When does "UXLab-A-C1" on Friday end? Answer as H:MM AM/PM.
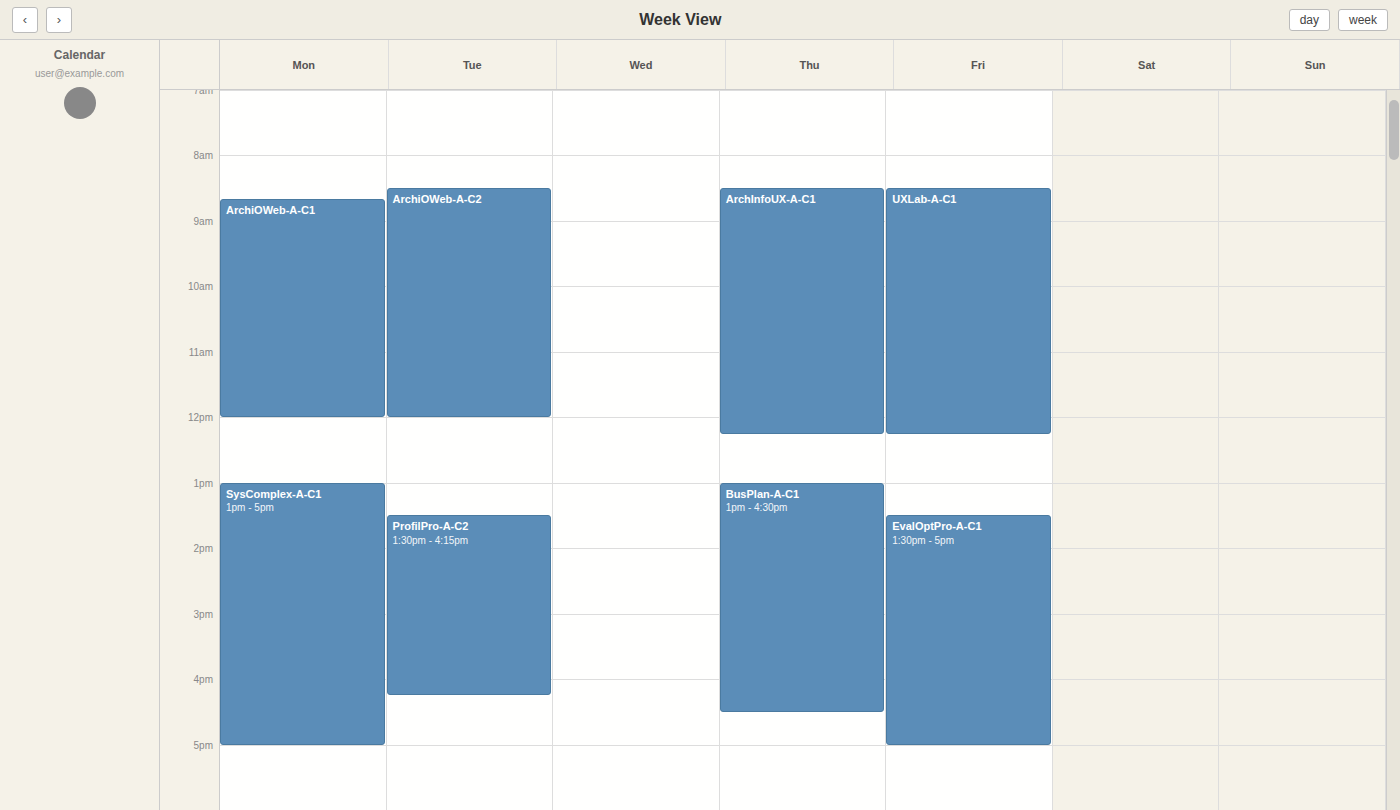
12:15 PM